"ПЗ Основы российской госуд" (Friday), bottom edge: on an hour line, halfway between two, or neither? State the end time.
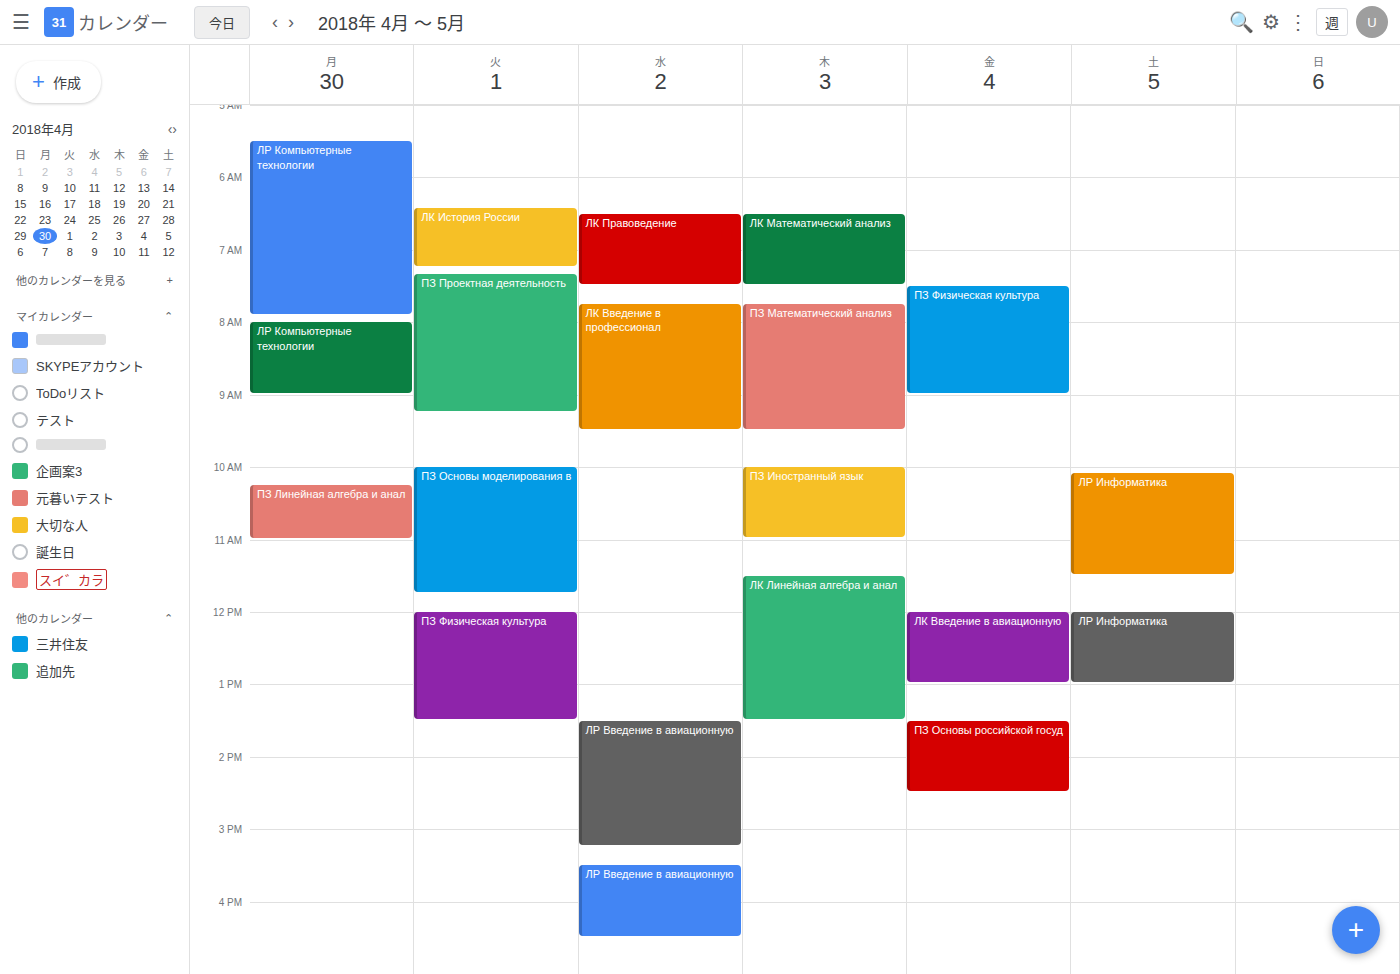
14:30 -- halfway between the 14:00 and 15:00 lines.